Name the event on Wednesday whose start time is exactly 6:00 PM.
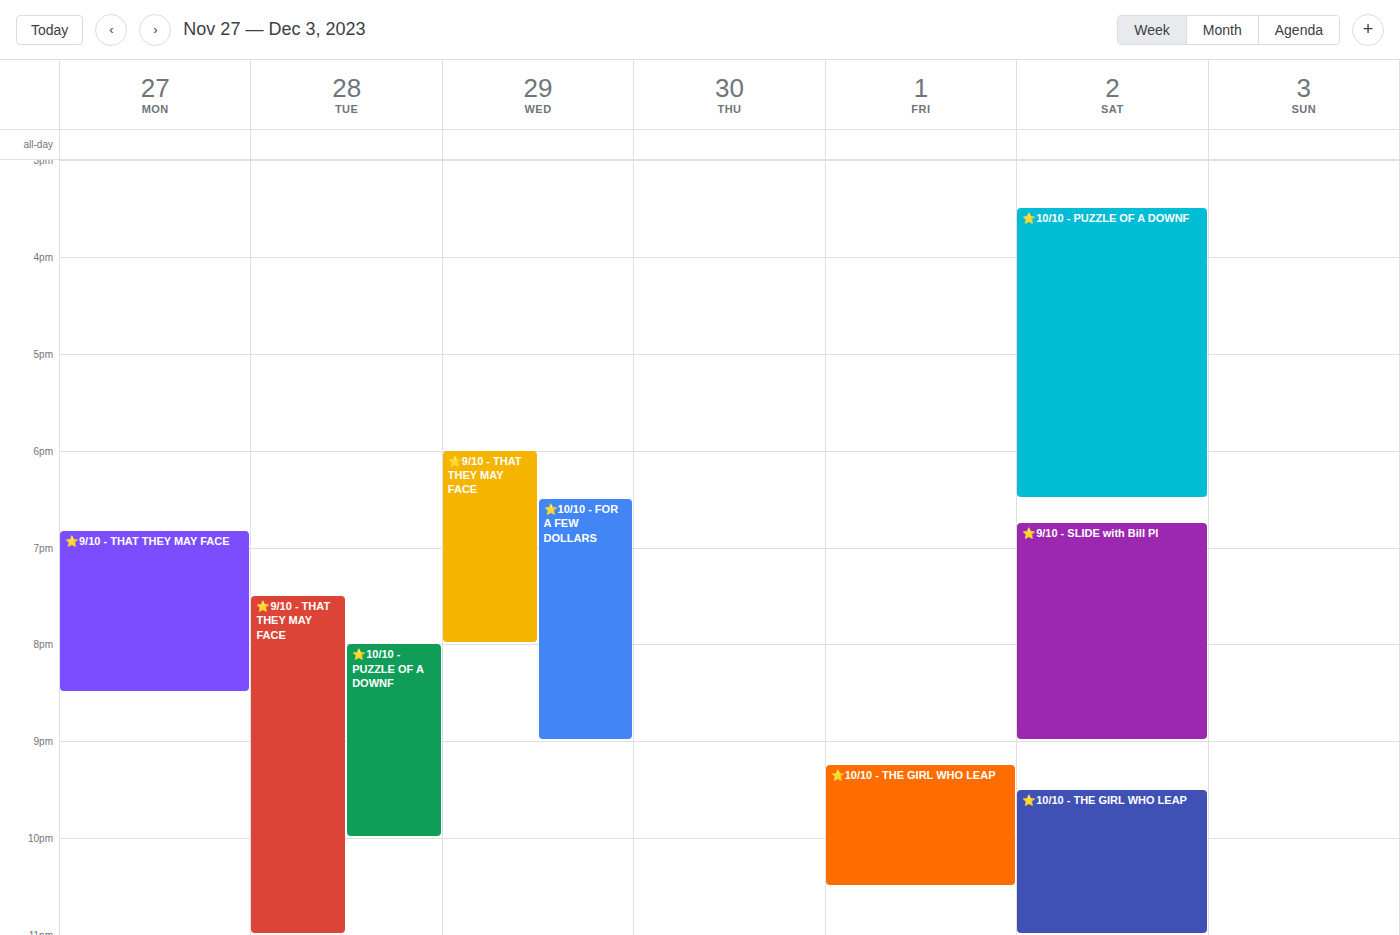
"⭐9/10 - THAT THEY MAY FACE"